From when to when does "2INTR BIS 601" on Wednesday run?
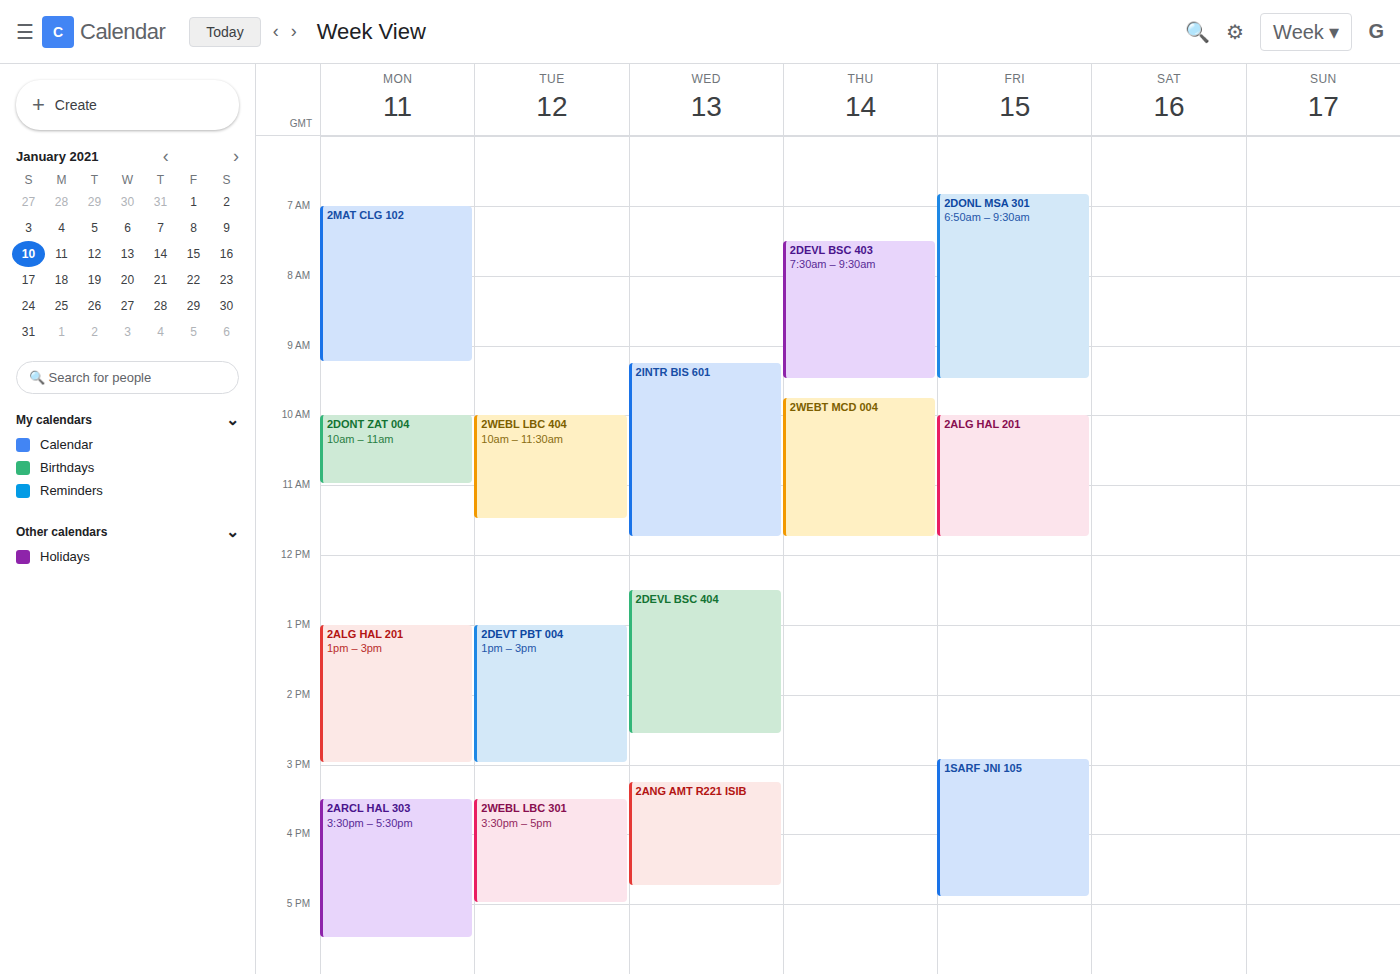
9:15 AM to 11:45 AM